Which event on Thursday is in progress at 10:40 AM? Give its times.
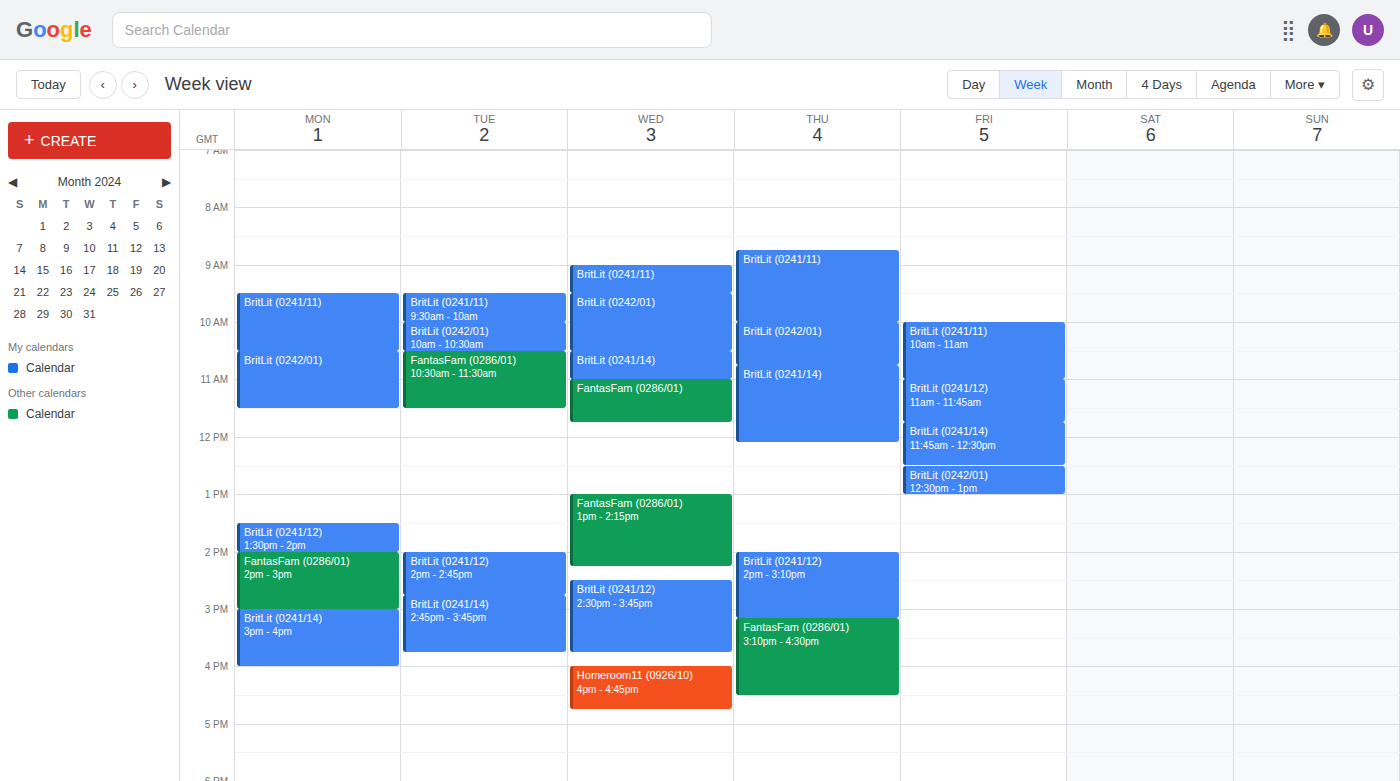
"BritLit (0242/01)", 10:00 AM to 10:45 AM